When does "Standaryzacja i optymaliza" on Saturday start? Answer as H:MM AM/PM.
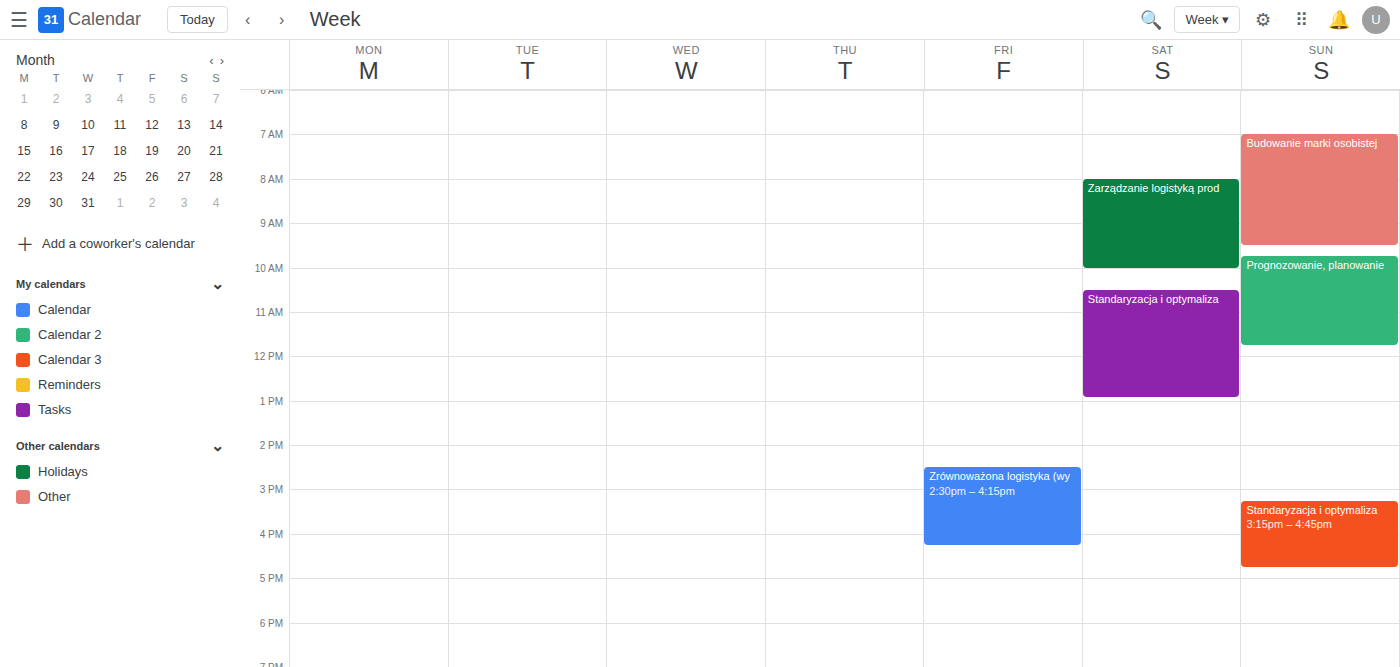
10:30 AM